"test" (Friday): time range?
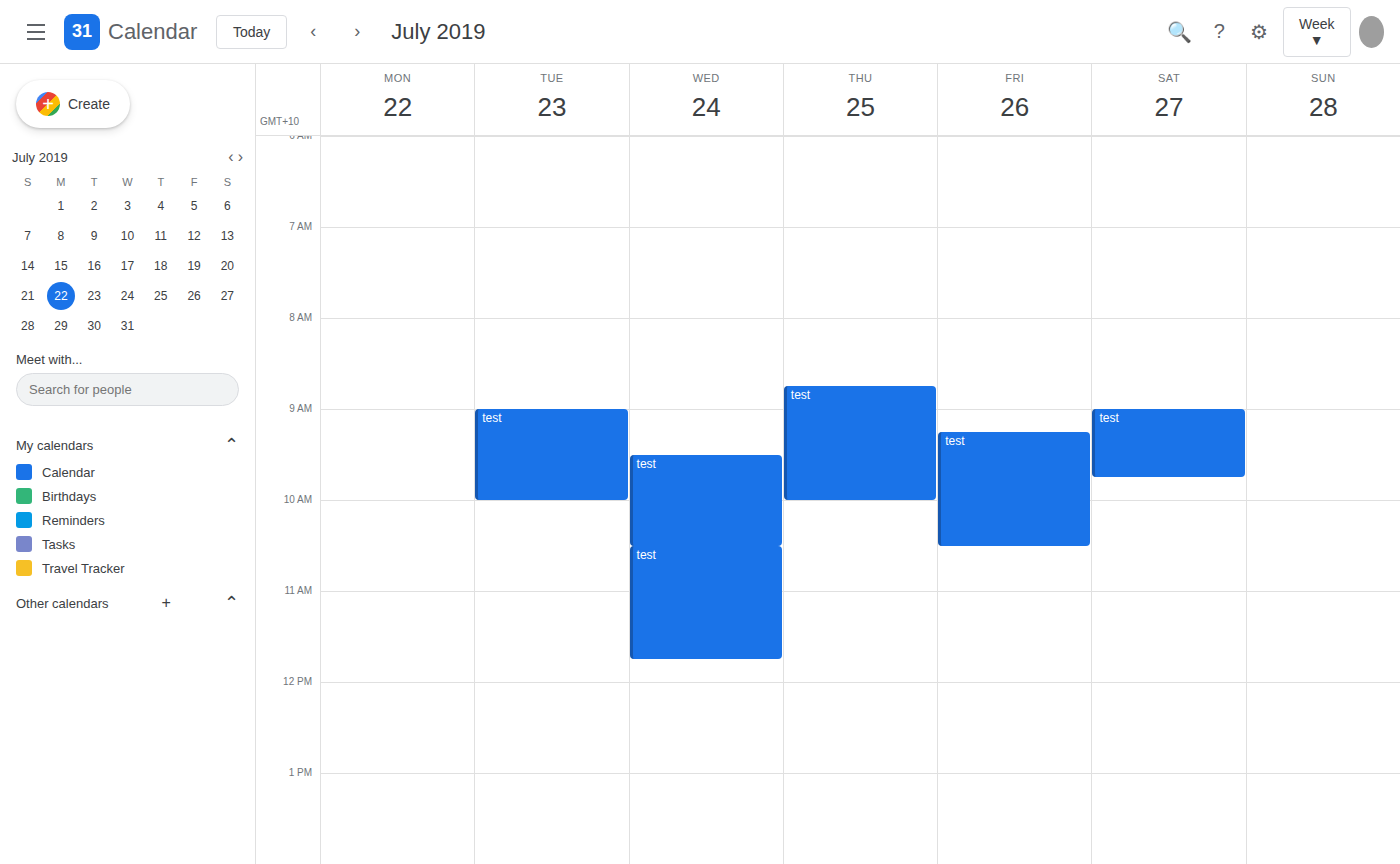
9:15 AM to 10:30 AM